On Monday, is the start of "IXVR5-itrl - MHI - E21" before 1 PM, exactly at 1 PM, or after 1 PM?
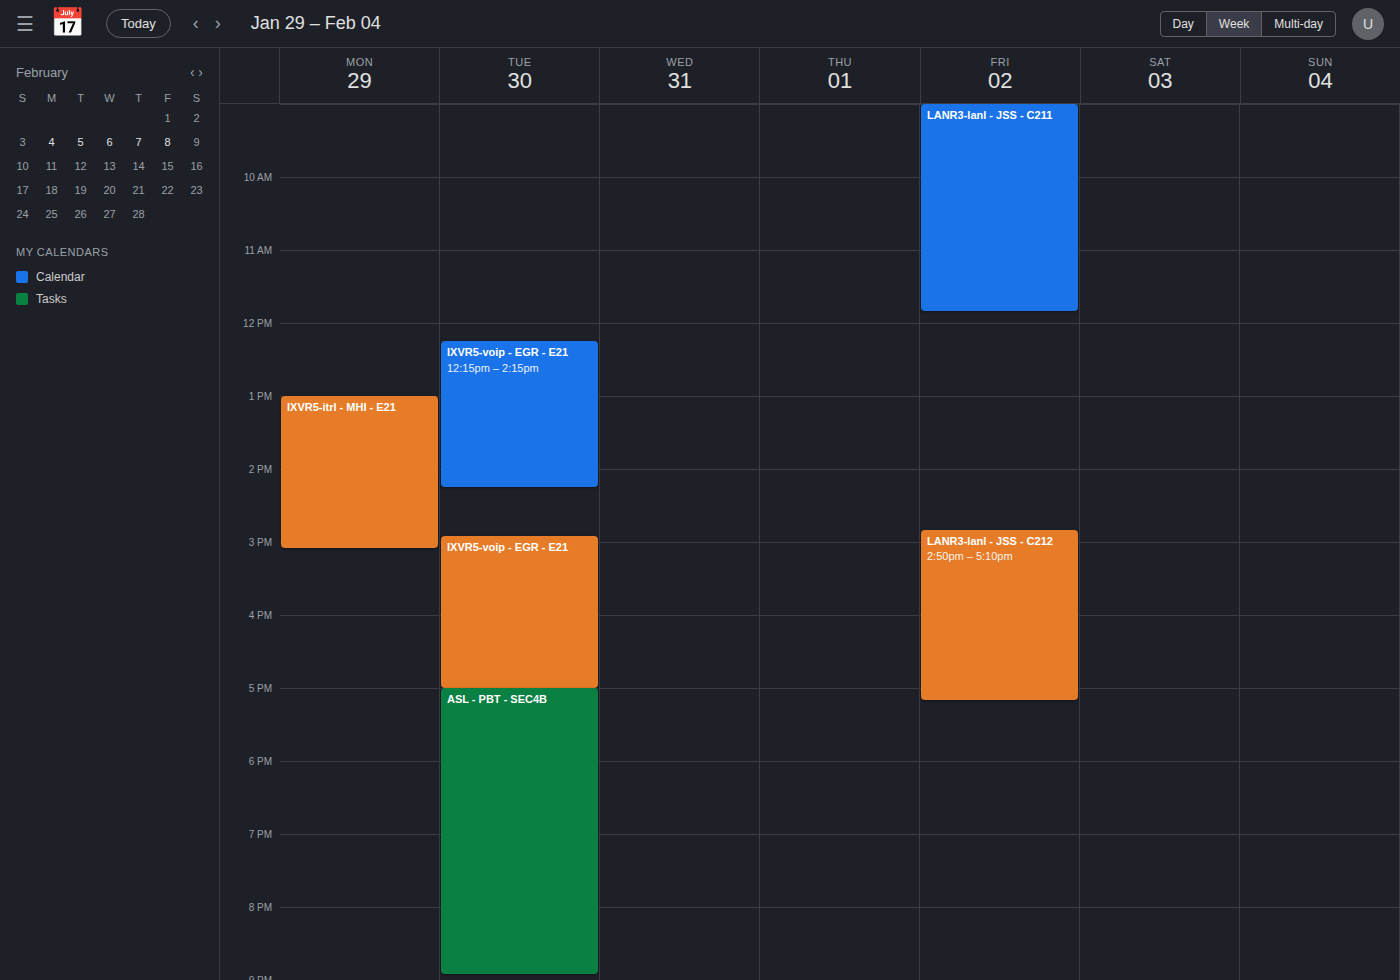
1:00 PM -- exactly at 1 PM, on the 1 PM line.